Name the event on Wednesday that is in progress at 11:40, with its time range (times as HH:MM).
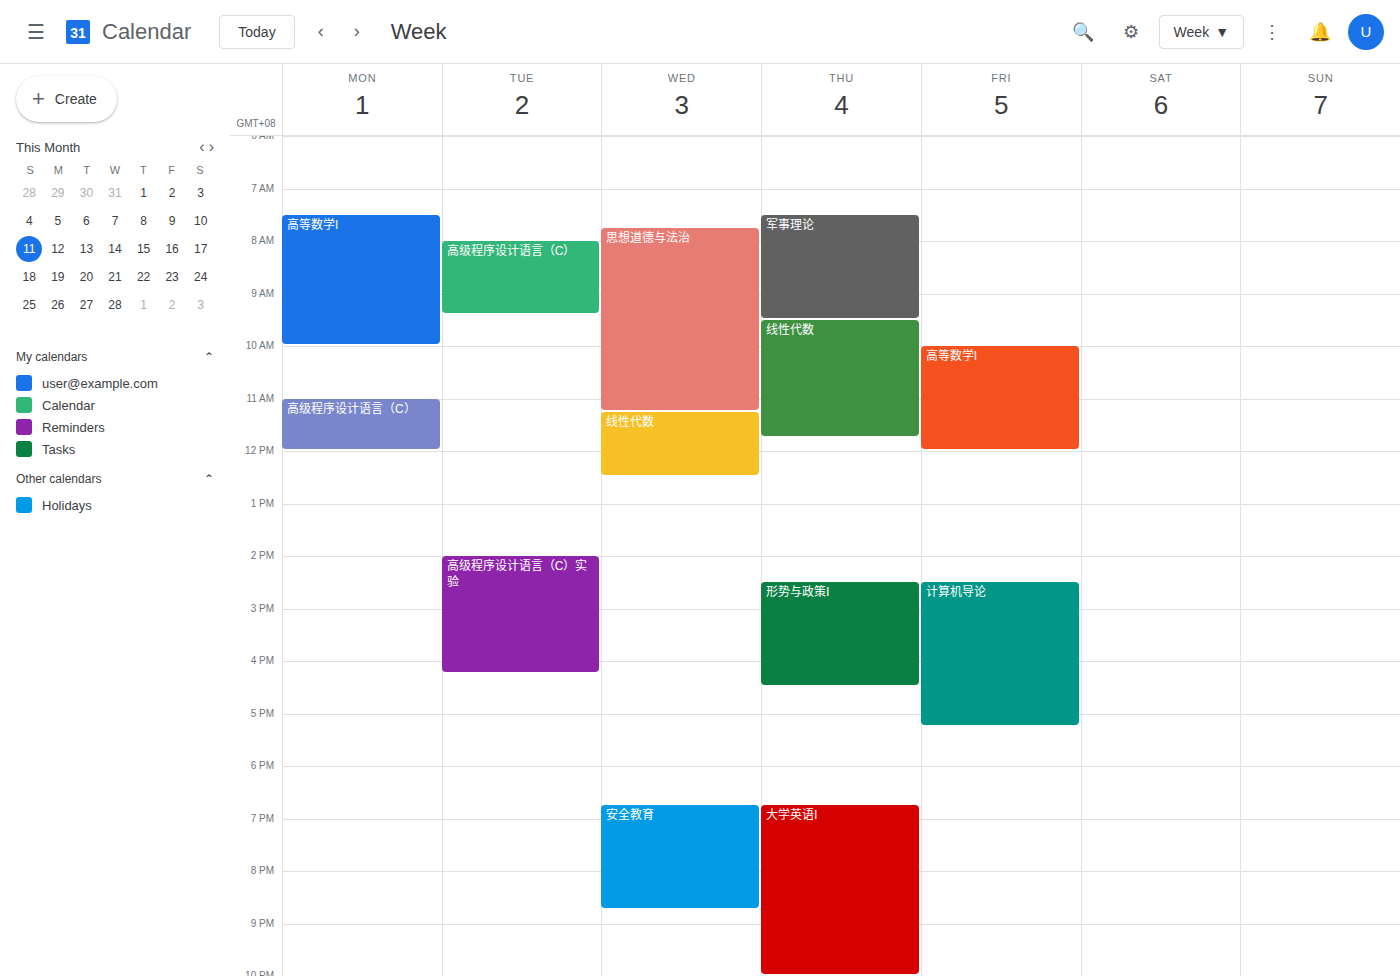
"线性代数", 11:15 to 12:30